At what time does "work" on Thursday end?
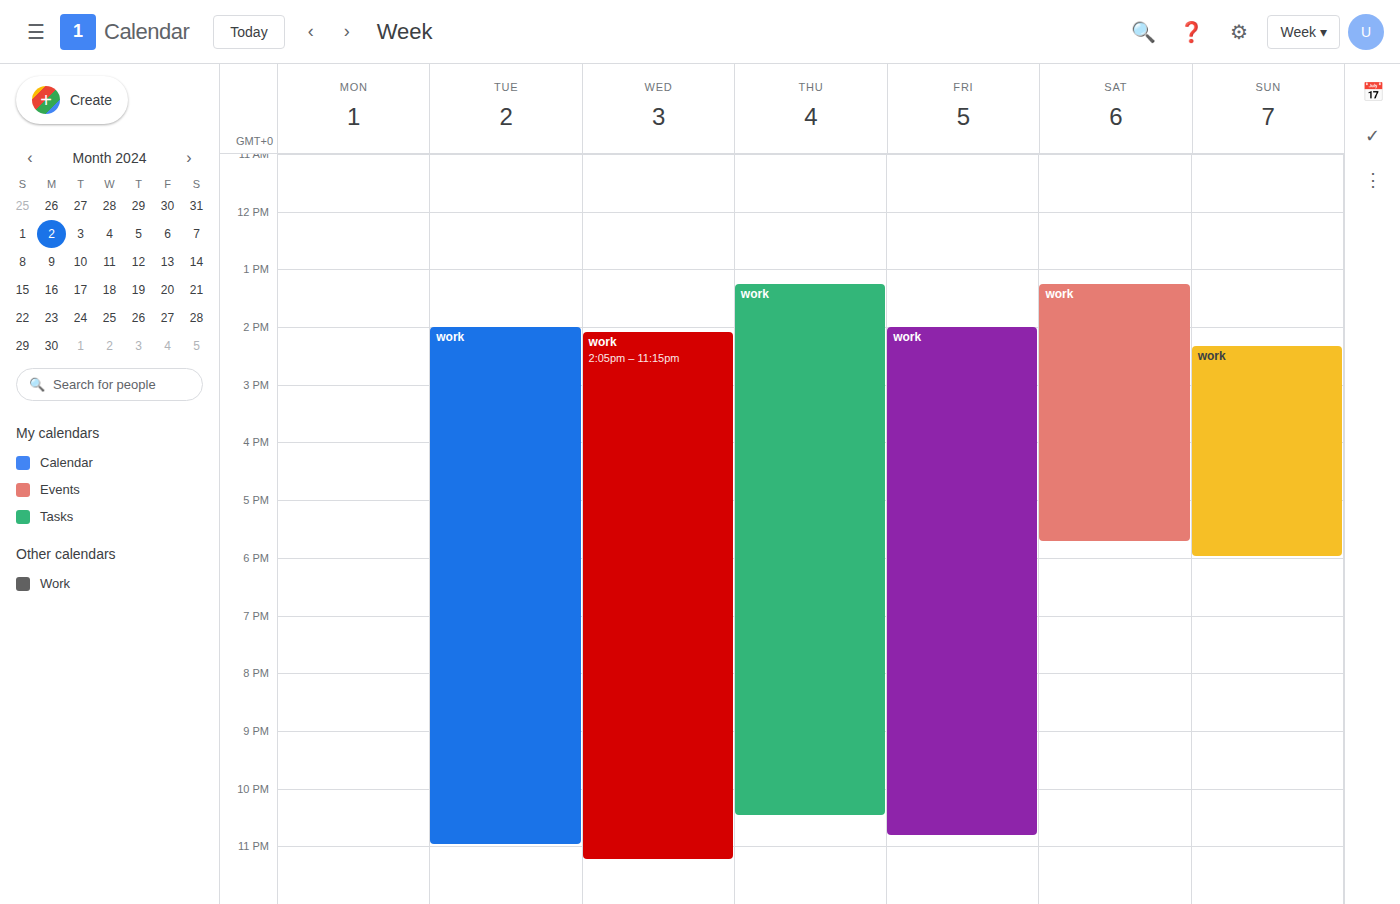
22:30